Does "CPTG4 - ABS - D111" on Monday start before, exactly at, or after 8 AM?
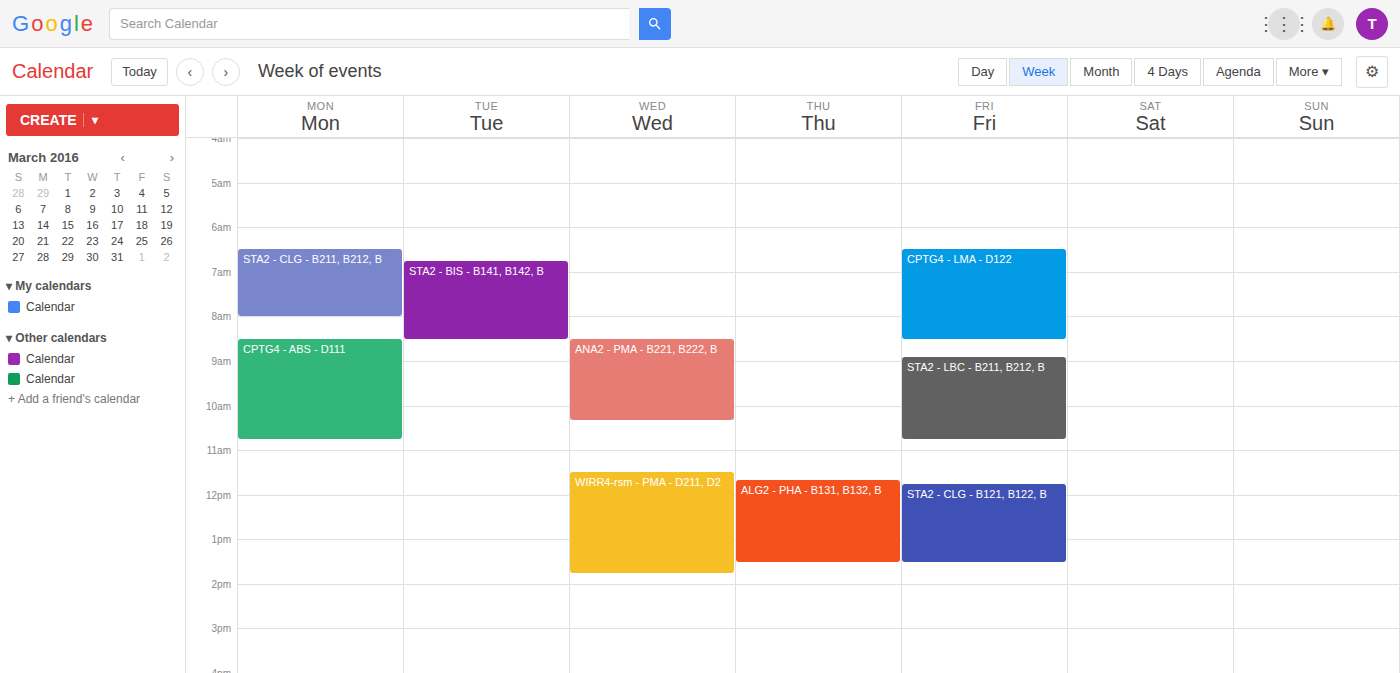
8:30 AM -- after 8 AM, 30 minutes below the 8 AM line.